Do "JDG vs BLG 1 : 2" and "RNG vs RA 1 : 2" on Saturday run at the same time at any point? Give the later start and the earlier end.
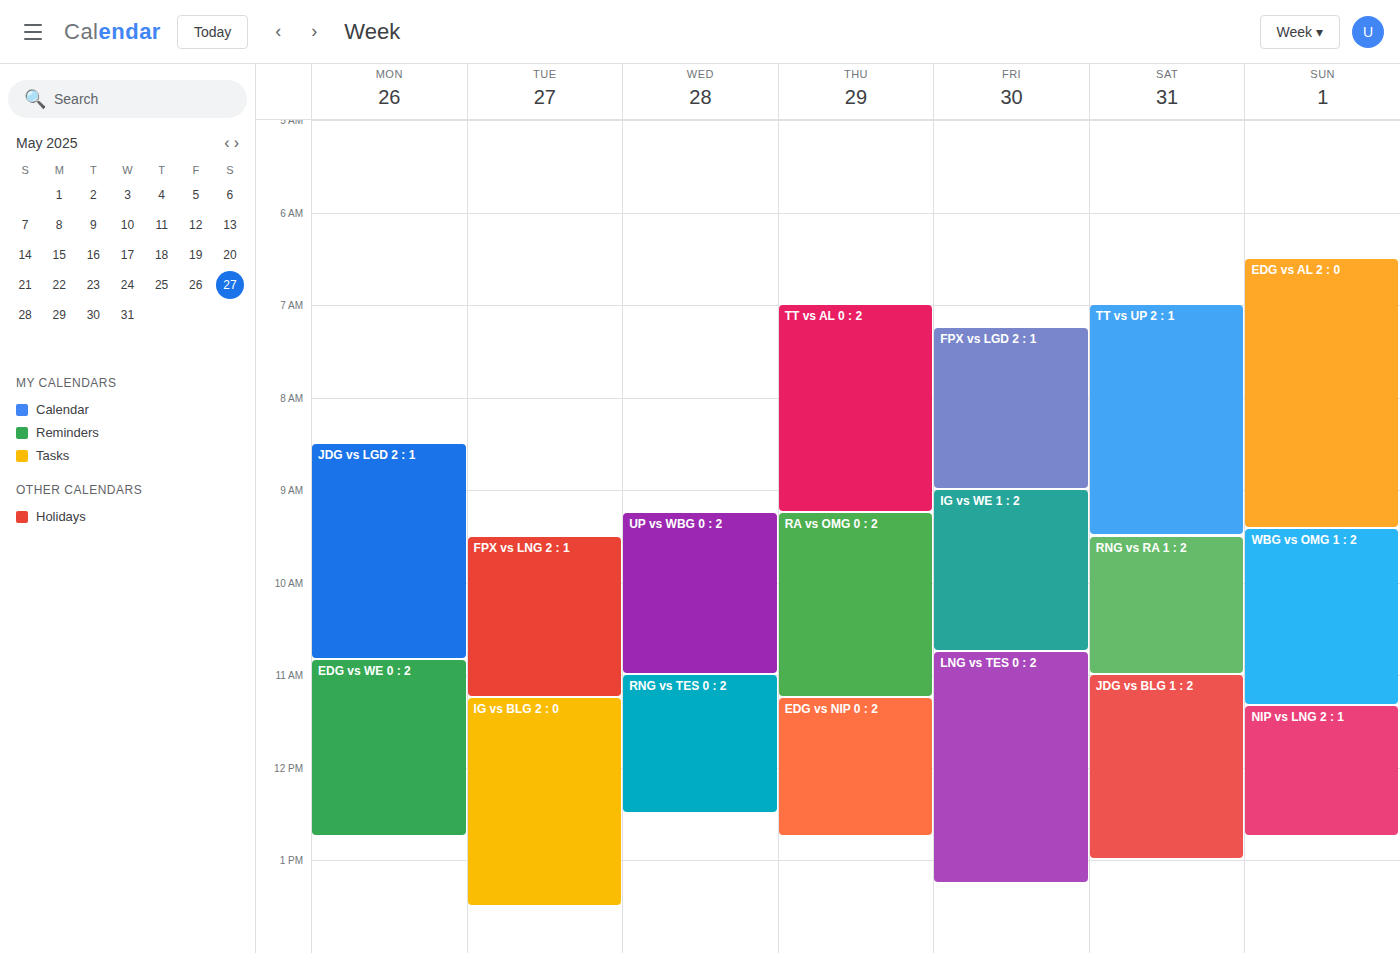
"RNG vs RA 1 : 2" ends at 11:00, exactly when "JDG vs BLG 1 : 2" starts -- they touch but do not overlap.